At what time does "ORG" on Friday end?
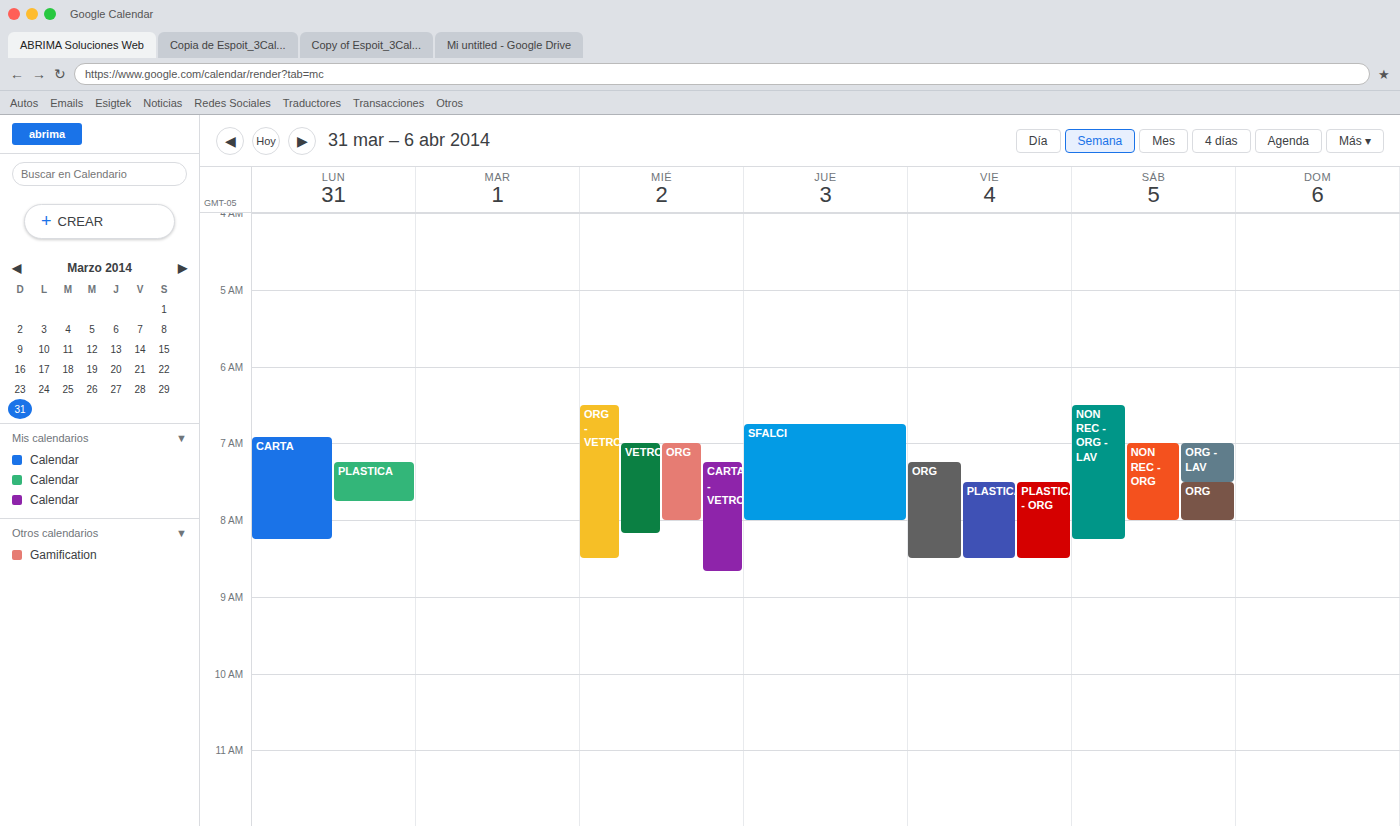
08:30